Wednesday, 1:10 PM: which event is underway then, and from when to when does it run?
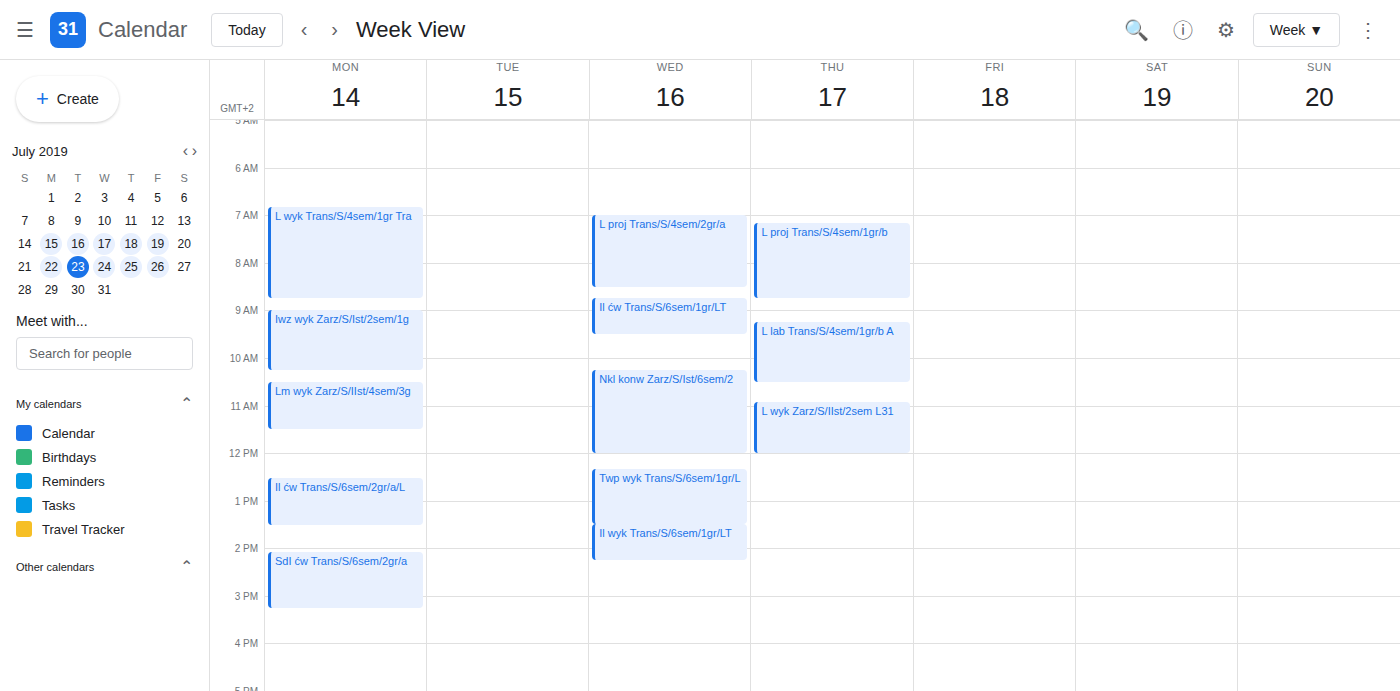
"Twp wyk Trans/S/6sem/1gr/L", 12:20 PM to 1:30 PM